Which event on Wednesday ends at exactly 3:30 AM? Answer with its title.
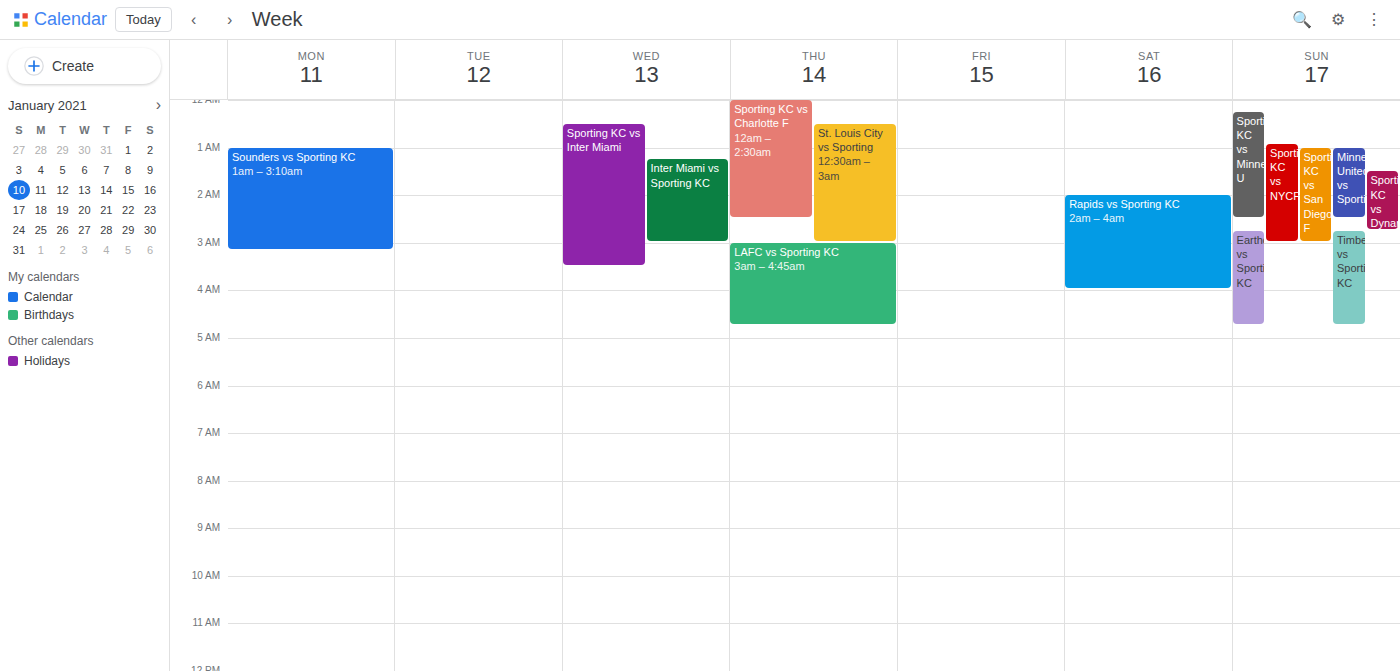
"Sporting KC vs Inter Miami"